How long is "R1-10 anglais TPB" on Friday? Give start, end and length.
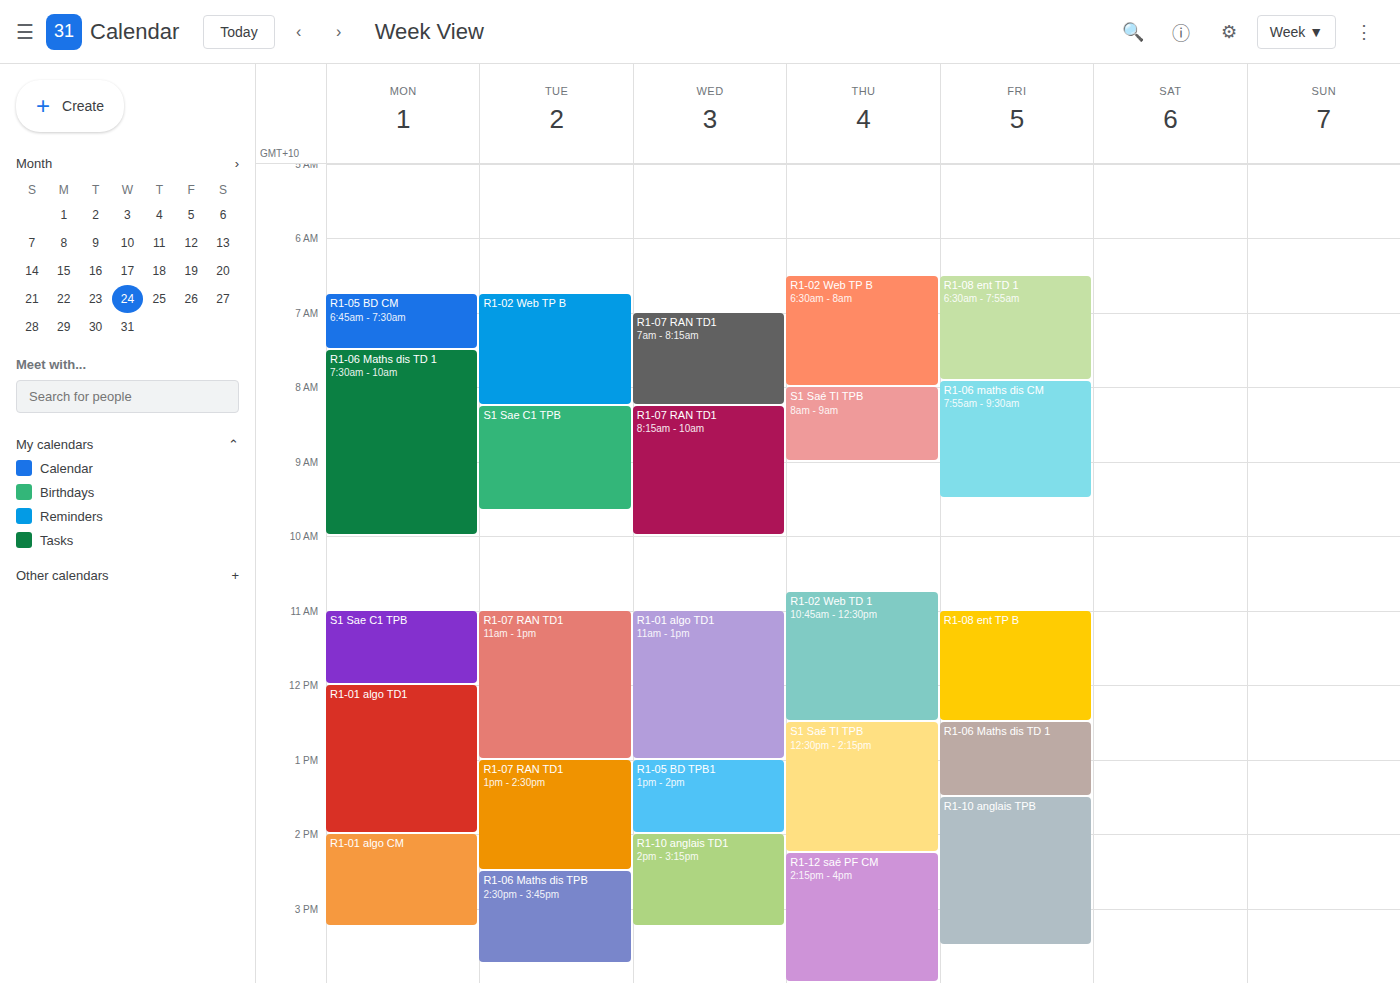
1:30 PM to 3:30 PM, 2 hours